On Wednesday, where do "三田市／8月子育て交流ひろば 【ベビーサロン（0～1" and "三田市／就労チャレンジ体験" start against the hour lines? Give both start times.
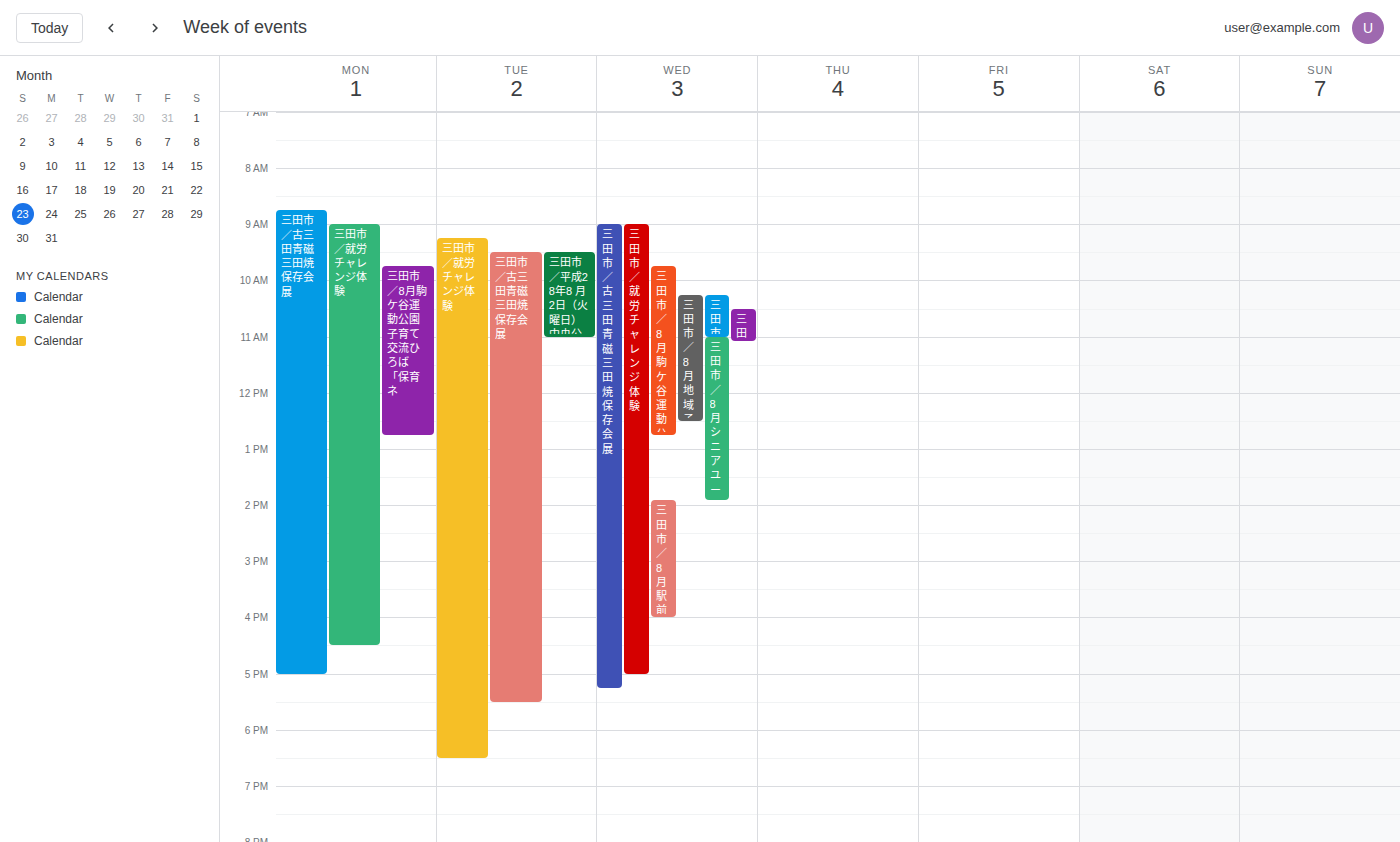
"三田市／8月子育て交流ひろば 【ベビーサロン（0～1": 10:15 AM, neither: a quarter of the way from the 10 AM line to the 11 AM line. "三田市／就労チャレンジ体験": 9:00 AM, exactly on the 9 AM line.